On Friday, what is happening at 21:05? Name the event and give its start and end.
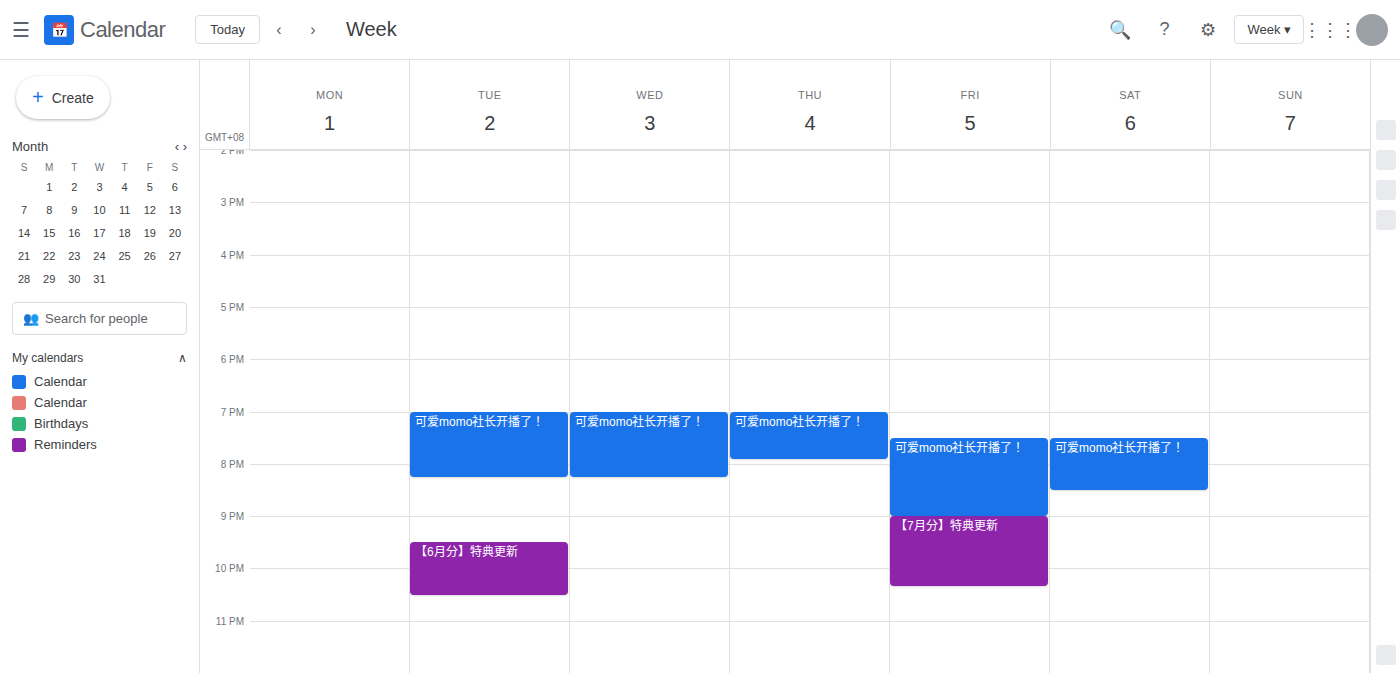
"【7月分】特典更新", 21:00 to 22:20